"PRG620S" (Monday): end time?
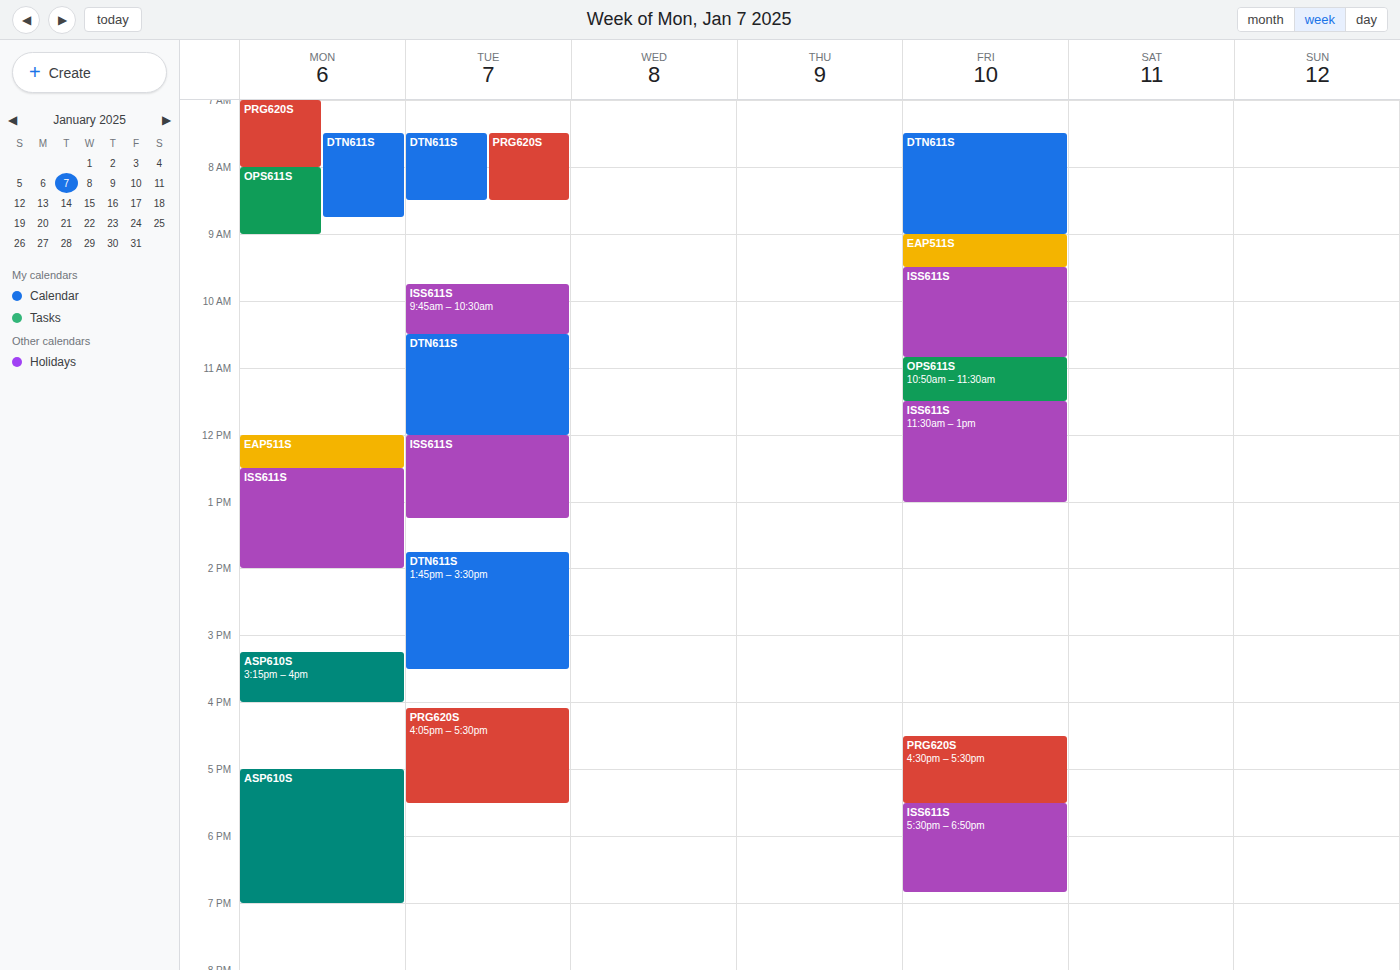
08:00